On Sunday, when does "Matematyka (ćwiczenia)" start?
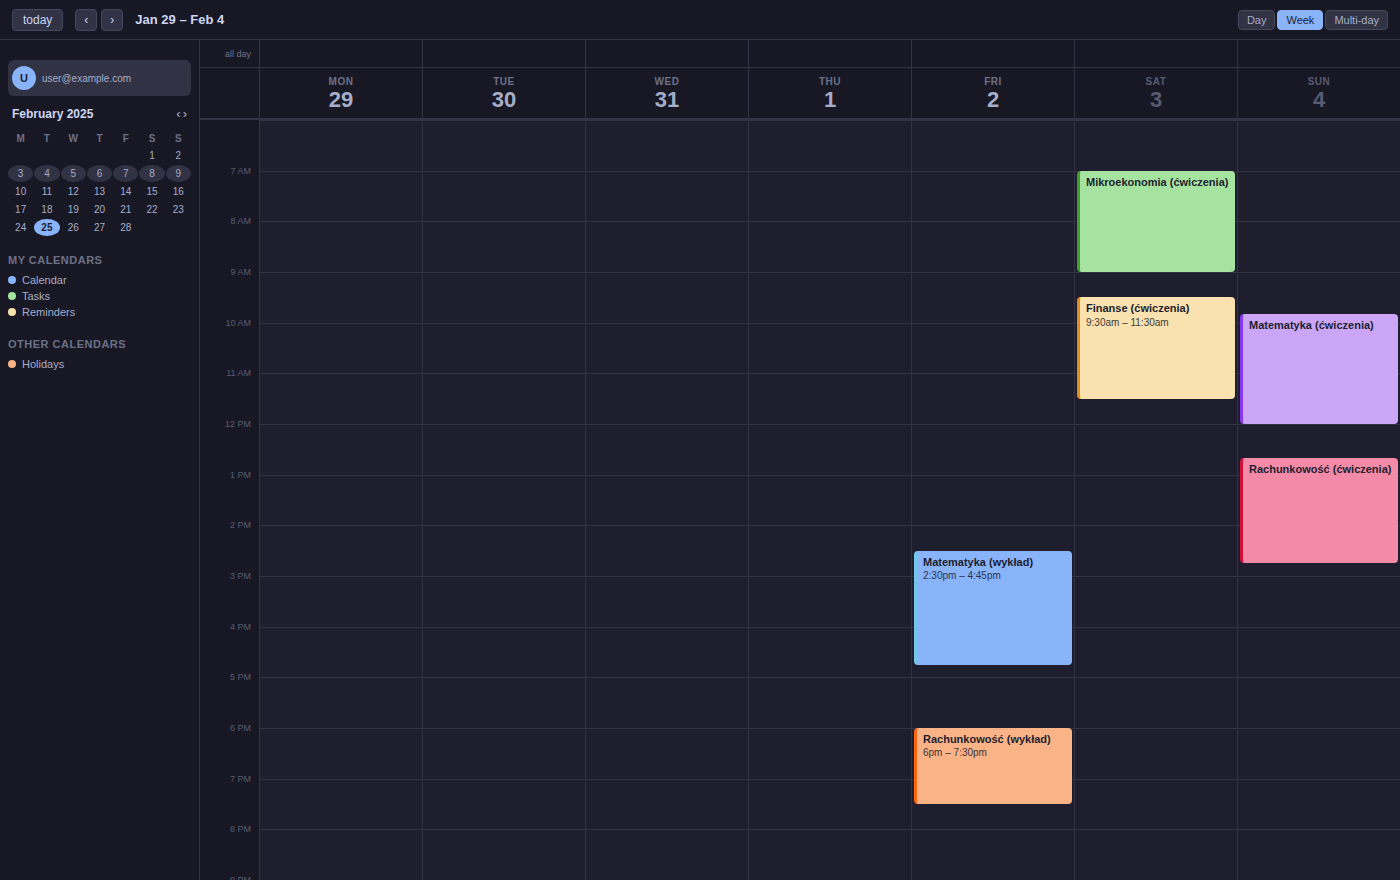
9:50 AM